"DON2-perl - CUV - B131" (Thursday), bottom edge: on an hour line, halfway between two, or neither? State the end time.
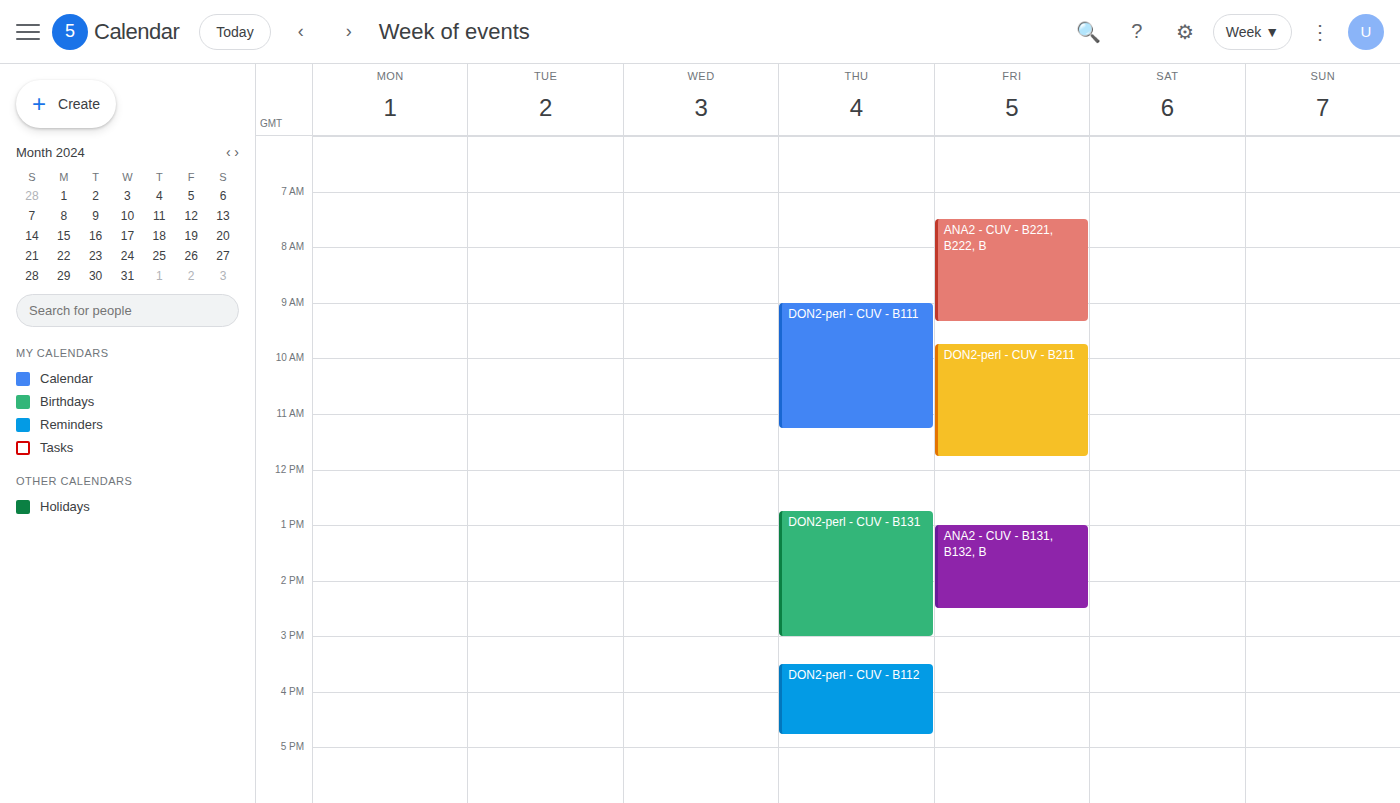
3:00 PM -- exactly on the 3 PM line.